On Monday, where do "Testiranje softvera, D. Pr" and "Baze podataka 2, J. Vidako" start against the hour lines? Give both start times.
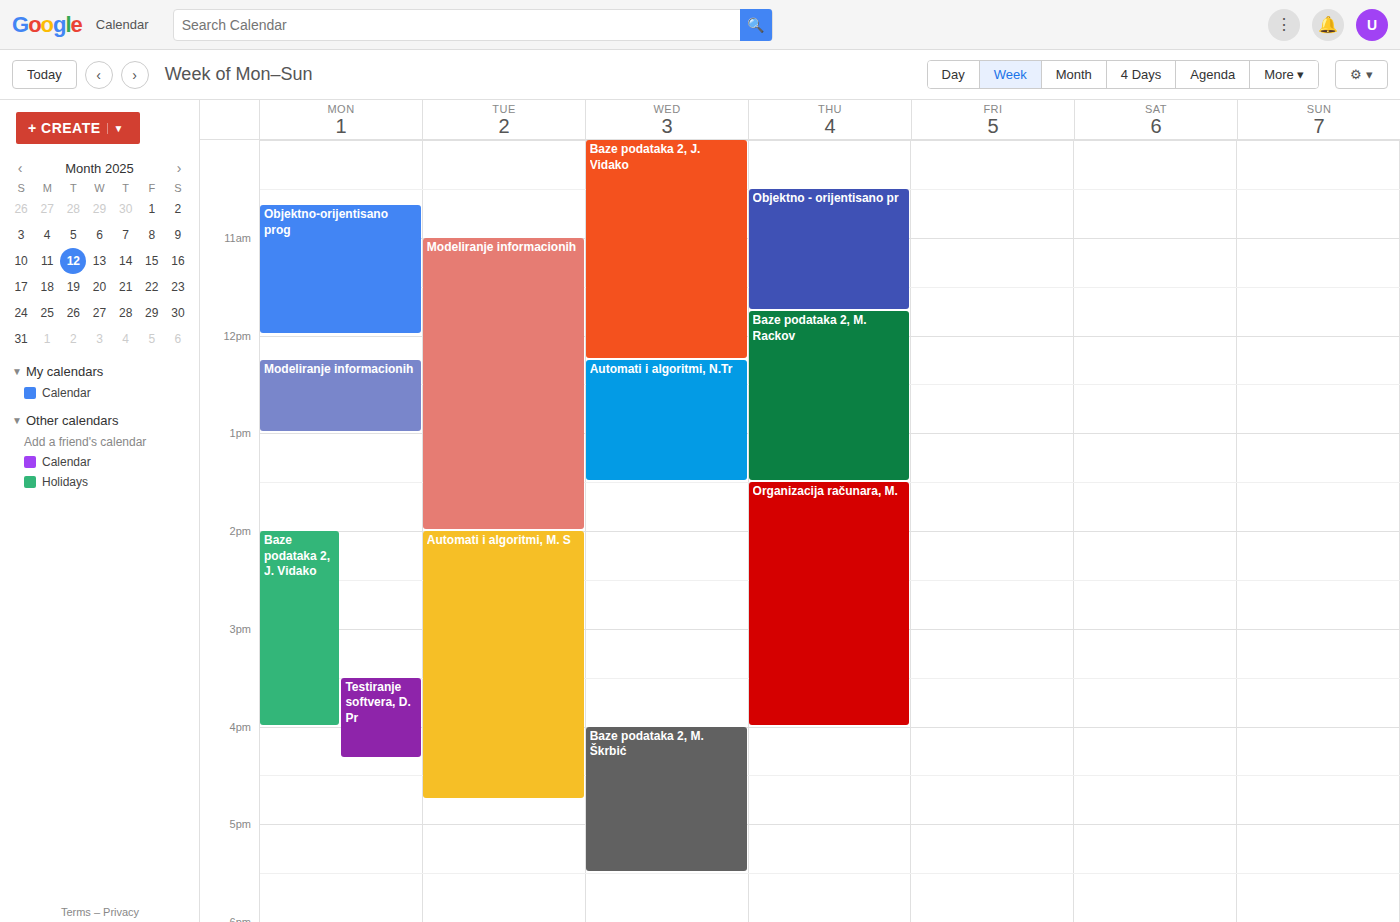
"Testiranje softvera, D. Pr": 3:30 PM, halfway between the 3 PM and 4 PM lines. "Baze podataka 2, J. Vidako": 2:00 PM, exactly on the 2 PM line.